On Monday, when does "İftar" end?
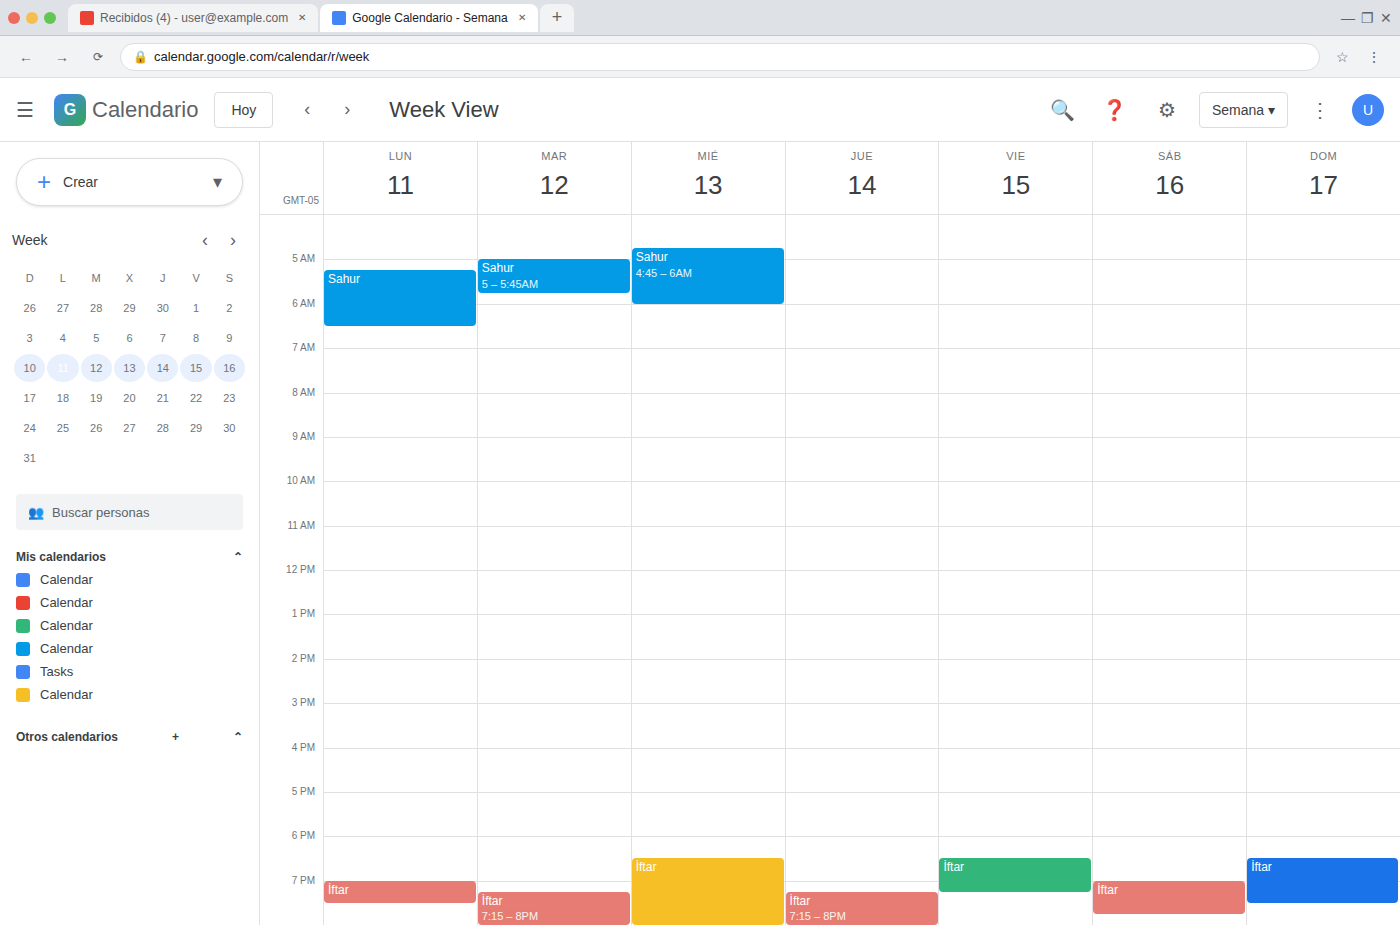
7:30 PM